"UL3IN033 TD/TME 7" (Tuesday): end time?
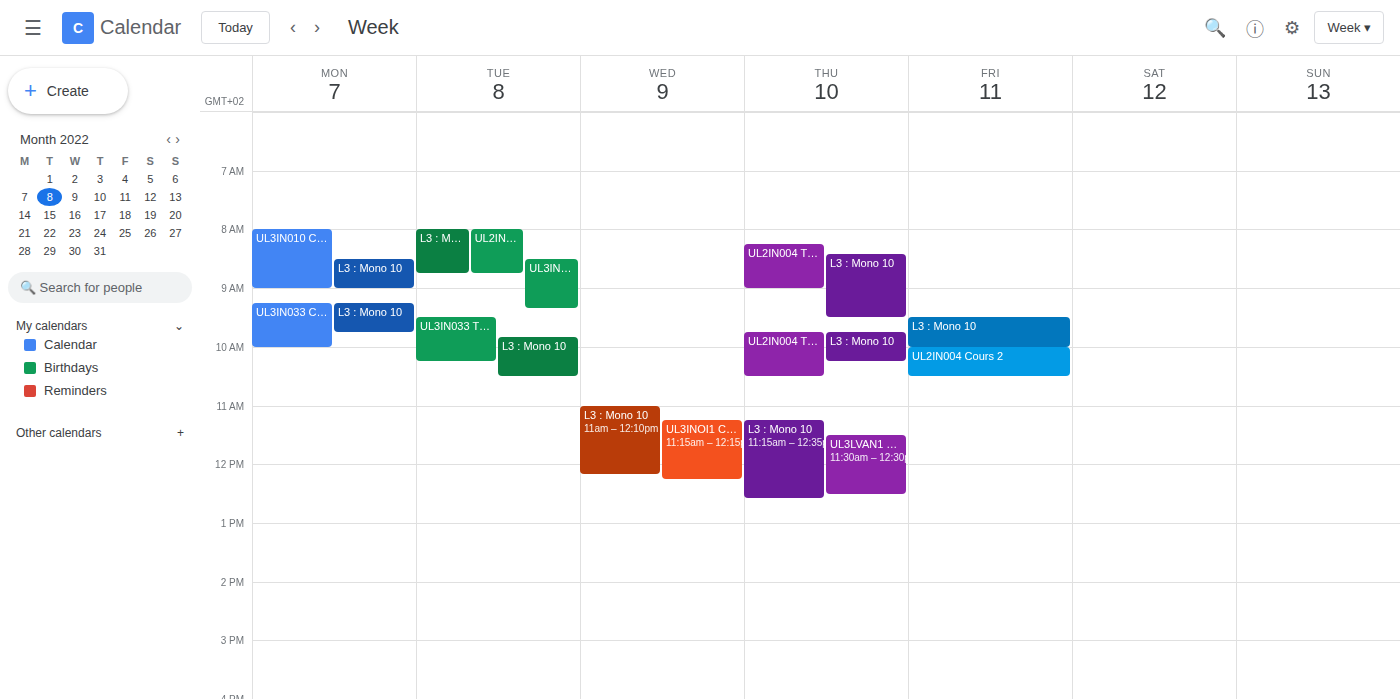
10:15